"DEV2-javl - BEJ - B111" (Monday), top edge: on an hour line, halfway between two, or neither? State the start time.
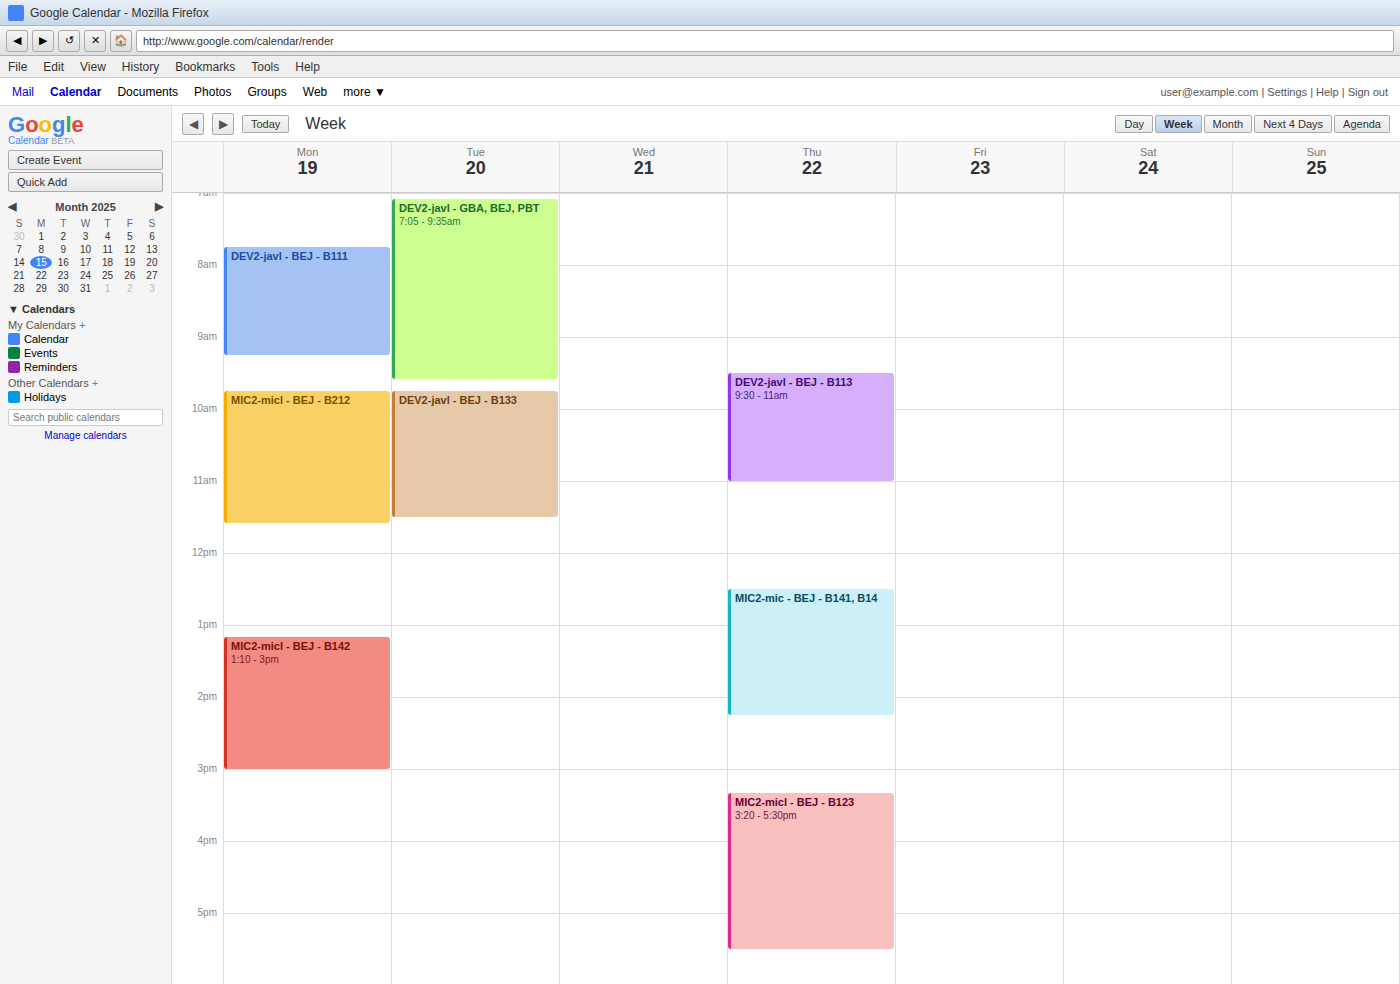
7:45 AM -- neither: three quarters of the way from the 7 AM line to the 8 AM line.